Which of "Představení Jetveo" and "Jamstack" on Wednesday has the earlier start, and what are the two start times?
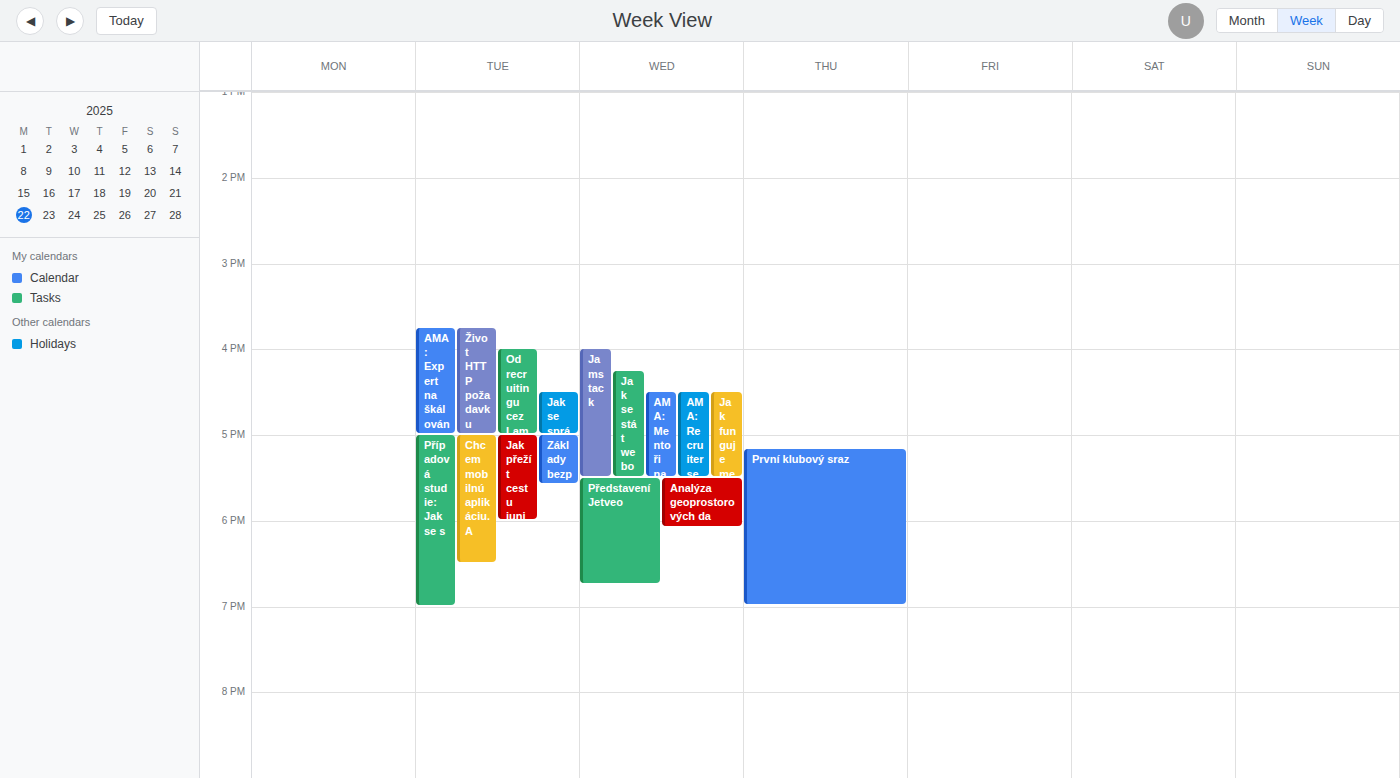
"Jamstack" 4:00 PM; "Představení Jetveo" 5:30 PM.